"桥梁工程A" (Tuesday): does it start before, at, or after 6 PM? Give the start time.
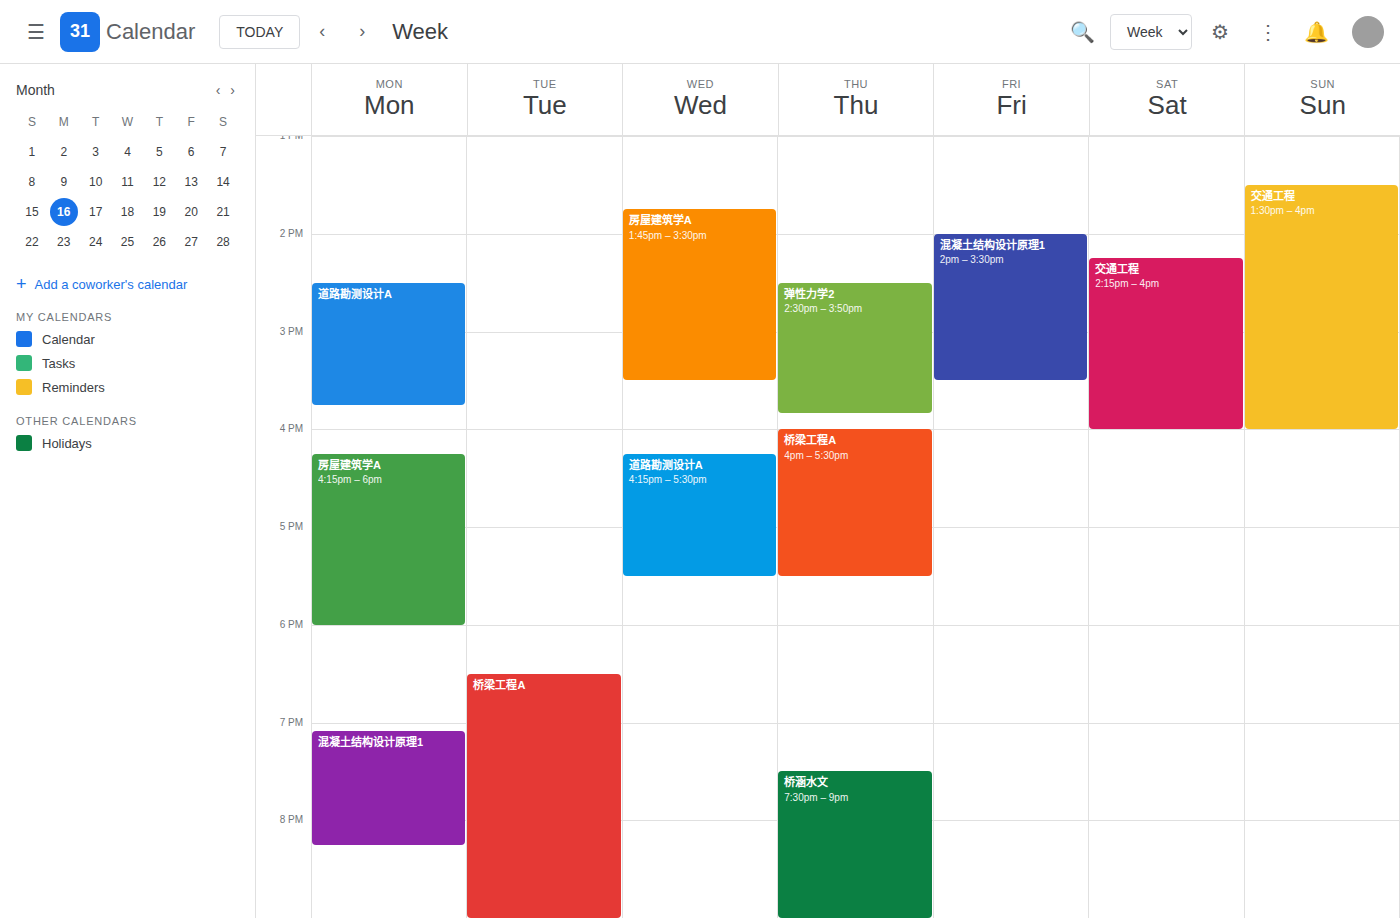
6:30 PM -- after 6 PM, 30 minutes below the 6 PM line.